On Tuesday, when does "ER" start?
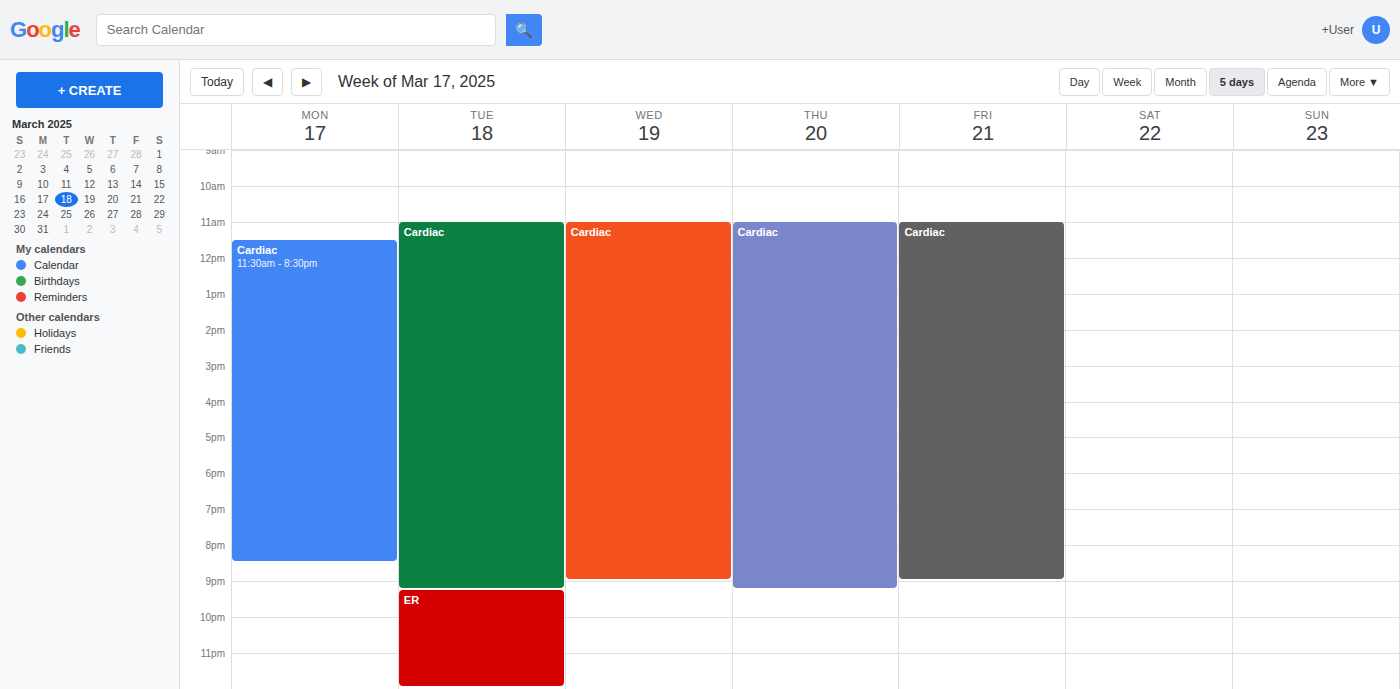
9:15 PM